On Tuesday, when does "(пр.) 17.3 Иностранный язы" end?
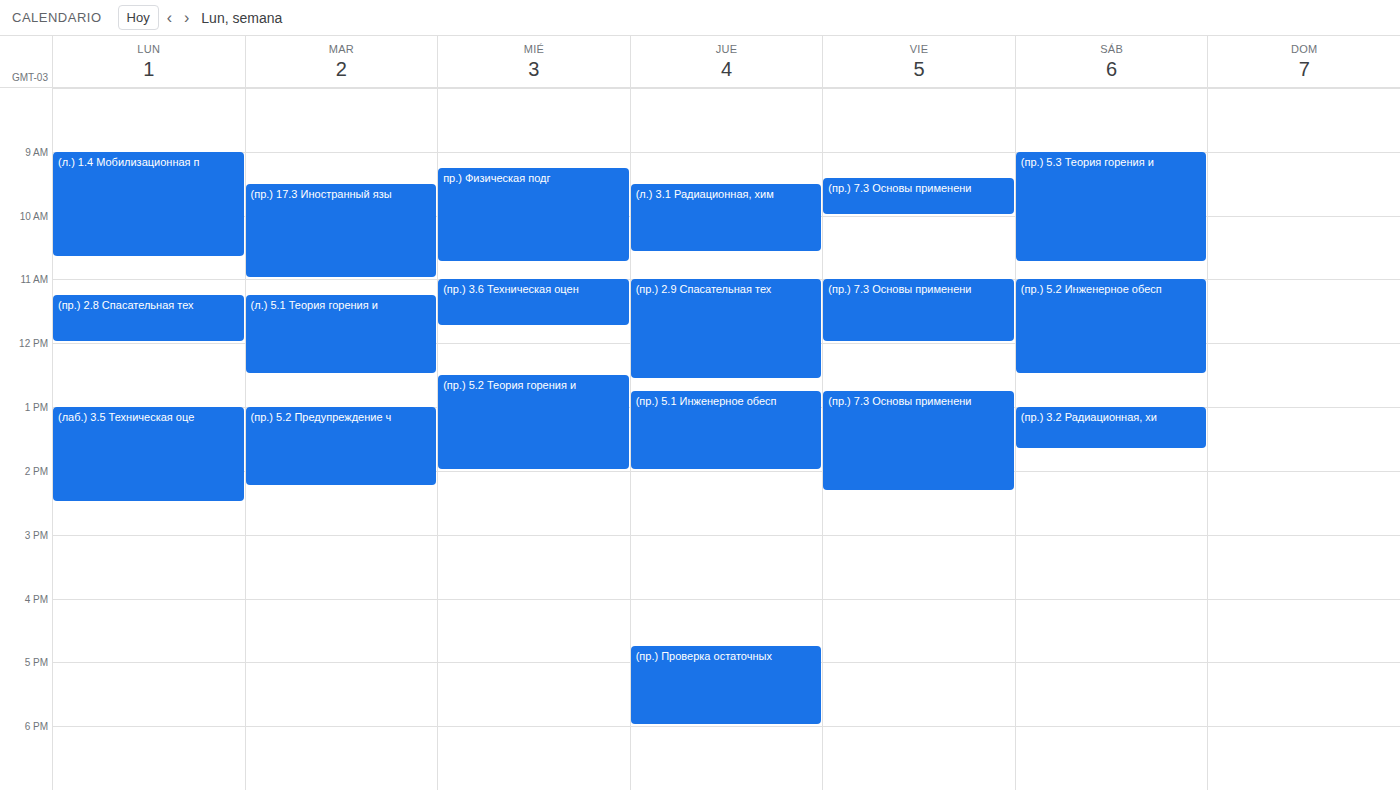
11:00 AM